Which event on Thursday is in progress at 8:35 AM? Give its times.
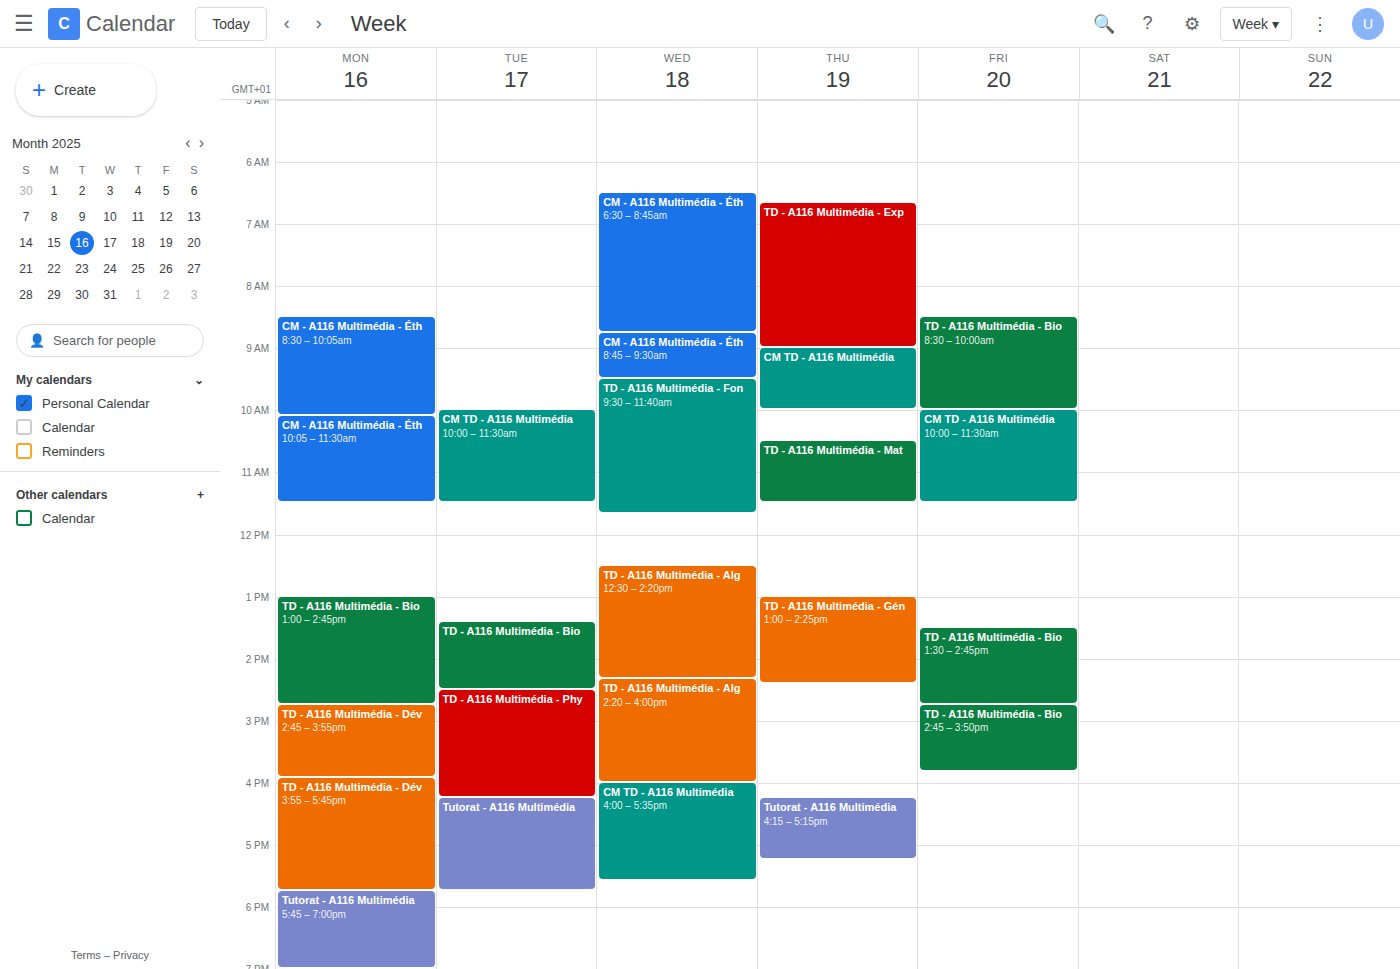
"TD - A116 Multimédia - Exp", 6:40 AM to 9:00 AM